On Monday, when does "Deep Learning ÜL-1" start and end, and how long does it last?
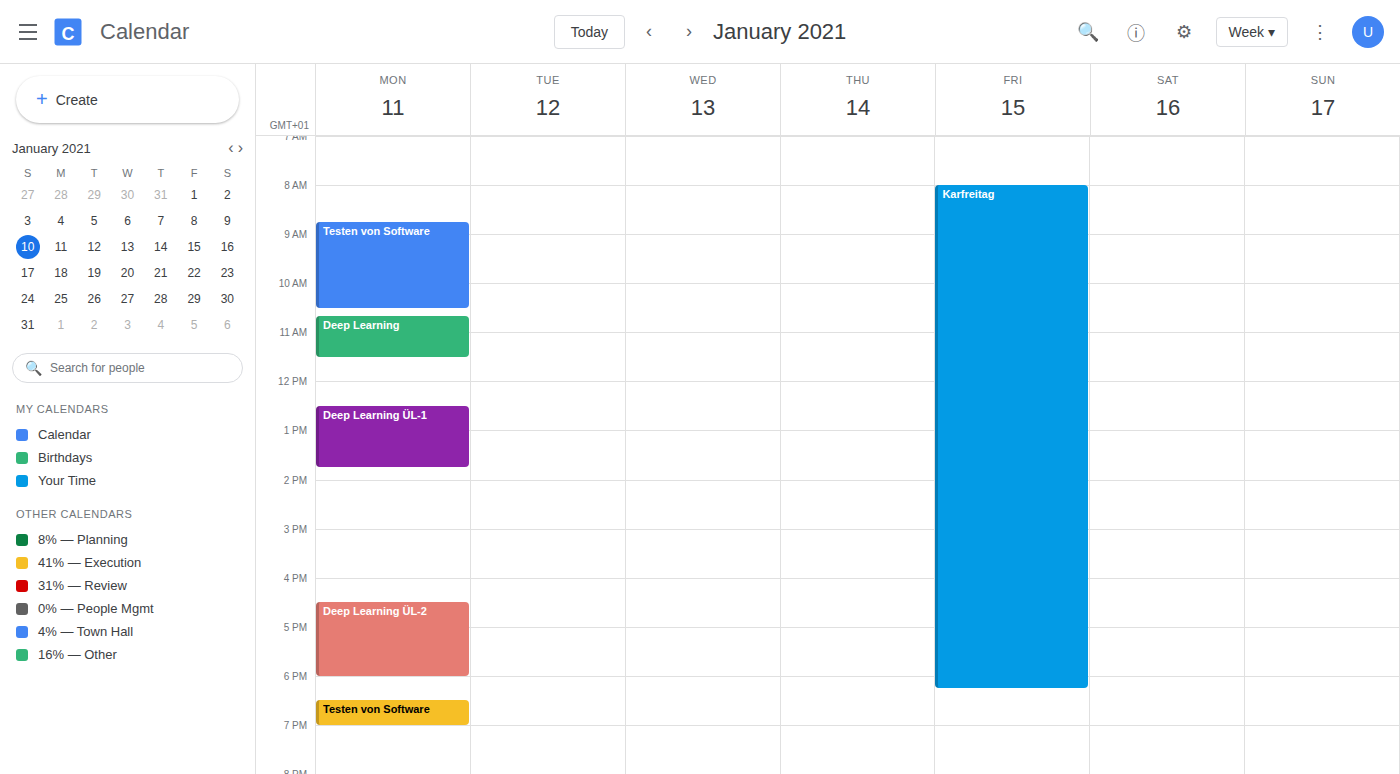
12:30 PM to 1:45 PM, 1 hour 15 minutes